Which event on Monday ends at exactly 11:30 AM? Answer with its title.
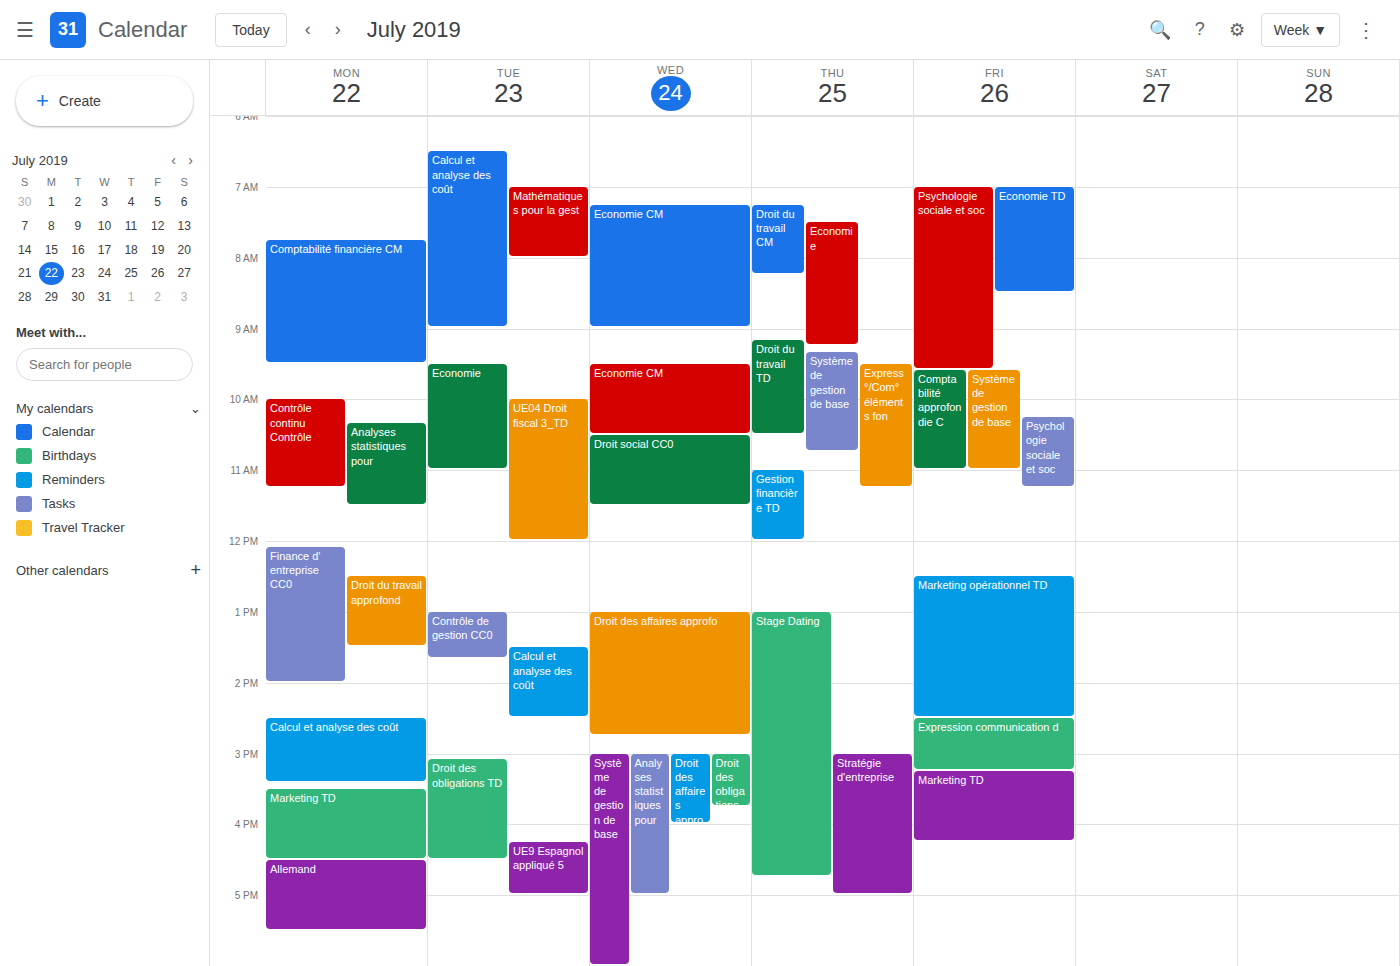
"Analyses statistiques pour"